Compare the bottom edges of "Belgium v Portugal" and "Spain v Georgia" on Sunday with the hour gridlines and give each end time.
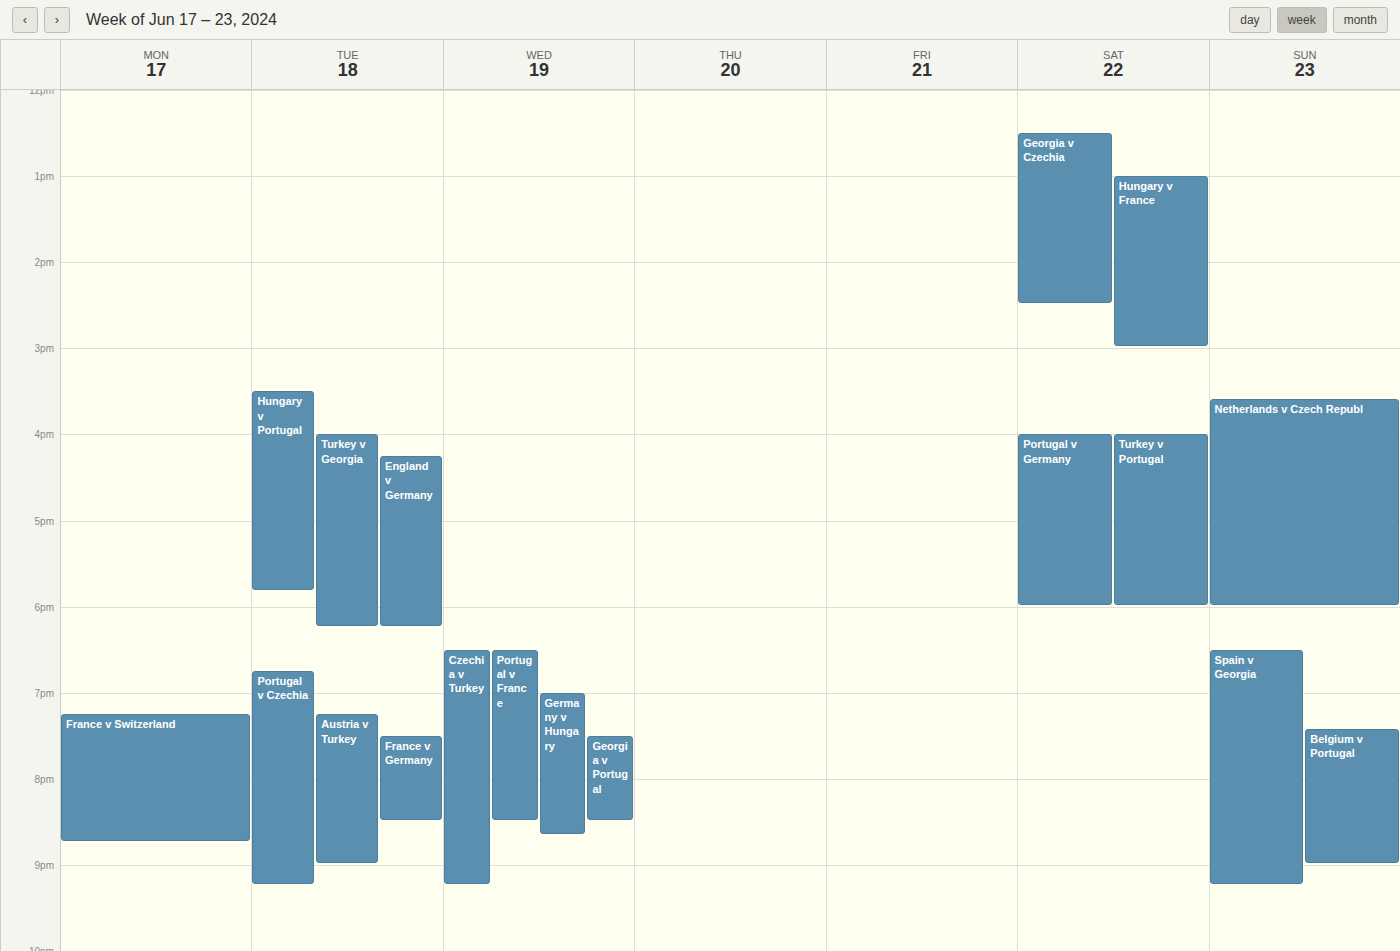
"Belgium v Portugal": 9:00 PM, exactly on the 9 PM line. "Spain v Georgia": 9:15 PM, neither: a quarter of the way from the 9 PM line to the 10 PM line.